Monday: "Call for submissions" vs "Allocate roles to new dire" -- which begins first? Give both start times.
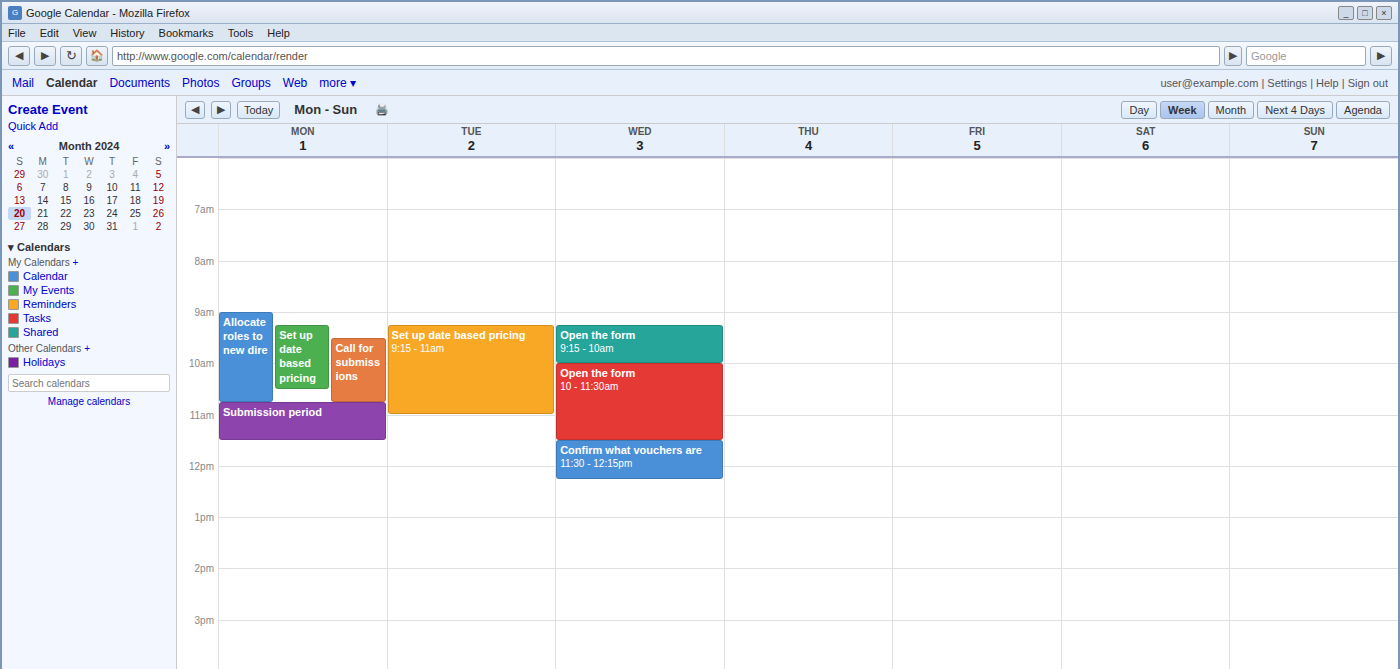
"Allocate roles to new dire" 9:00 AM; "Call for submissions" 9:30 AM.